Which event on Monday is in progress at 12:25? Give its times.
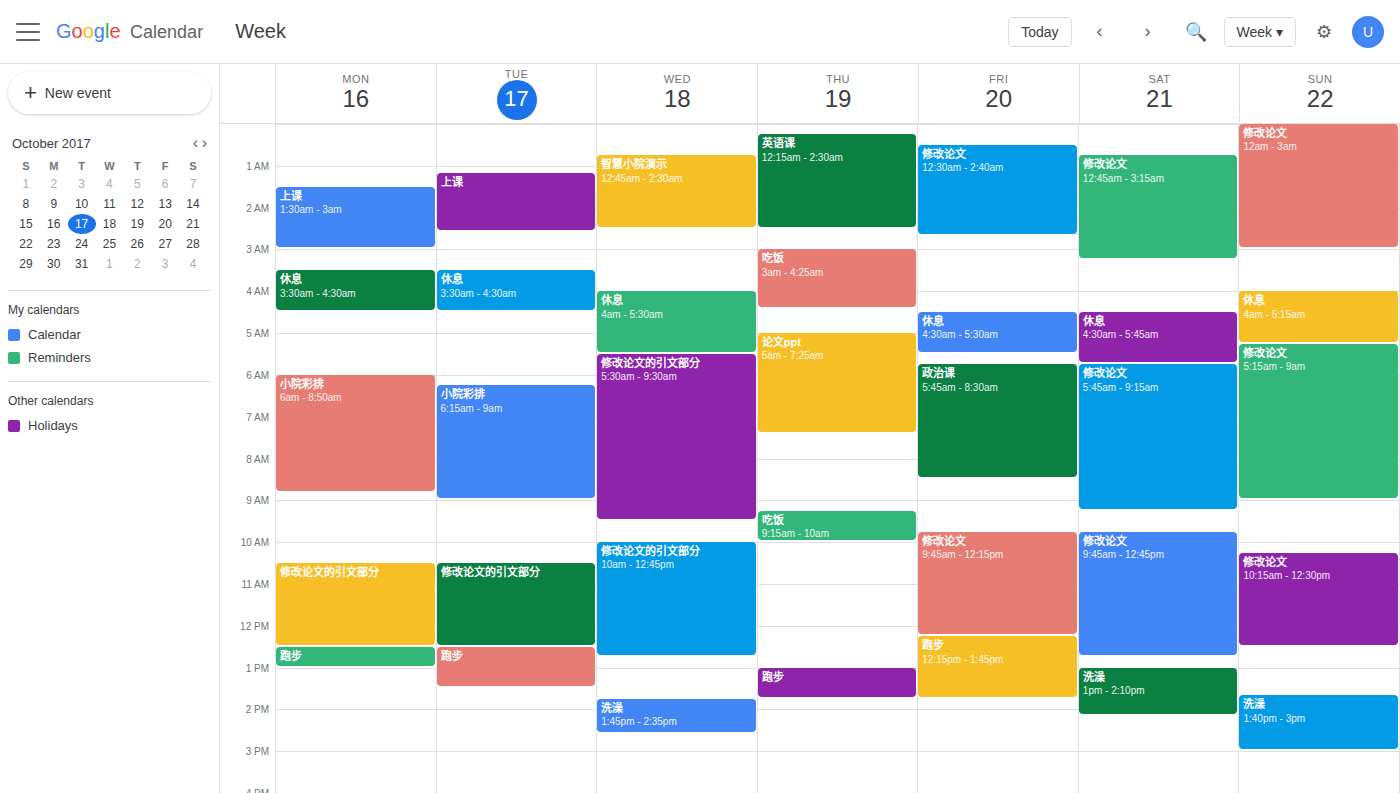
"修改论文的引文部分", 10:30 to 12:30